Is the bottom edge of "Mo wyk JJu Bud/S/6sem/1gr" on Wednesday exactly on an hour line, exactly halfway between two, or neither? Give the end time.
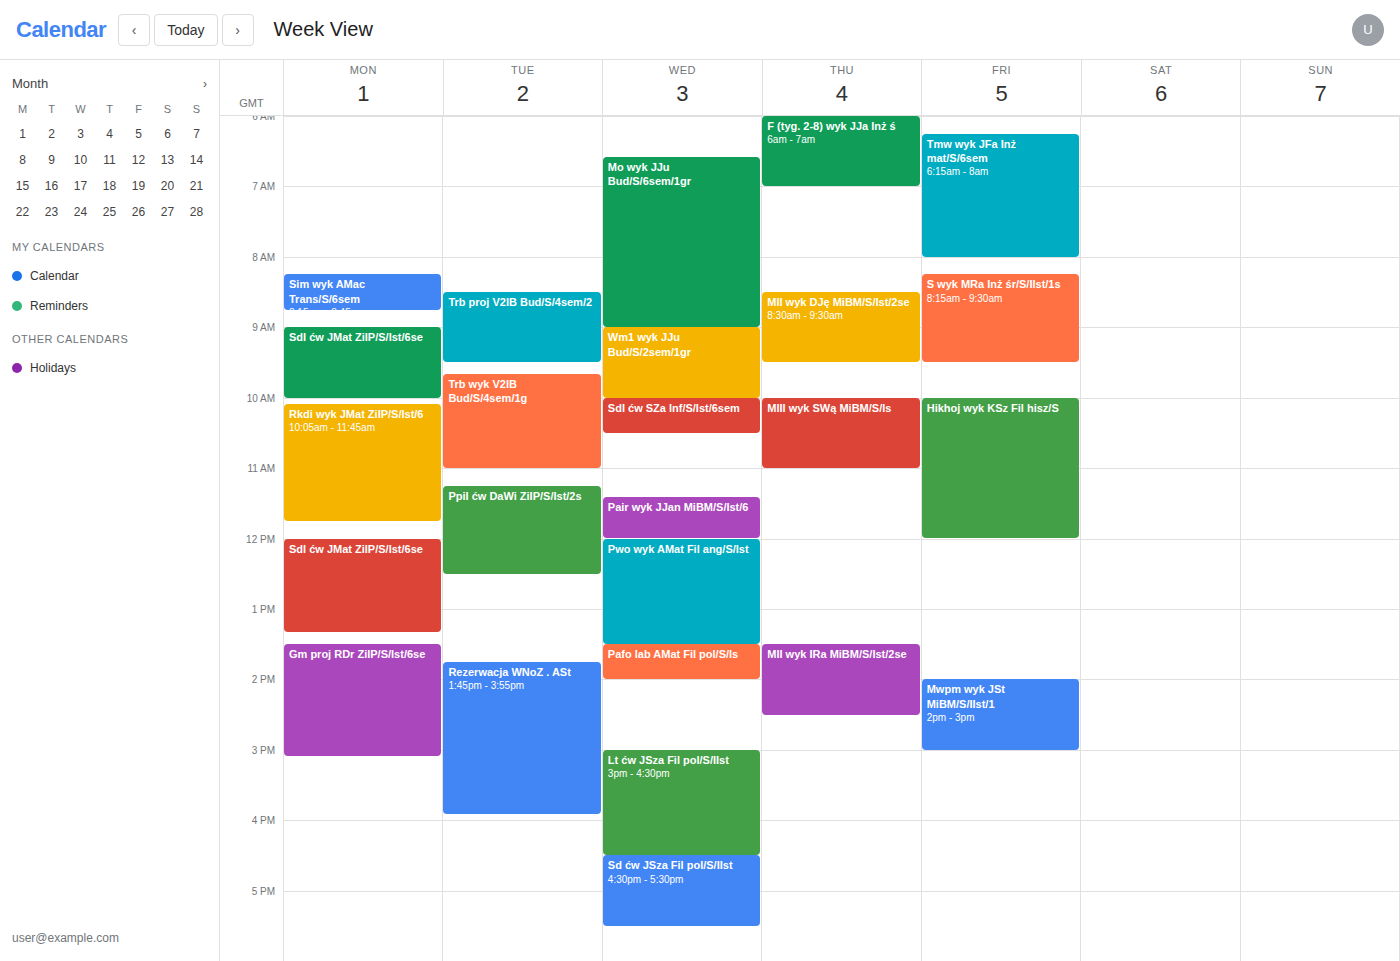
9:00 AM -- exactly on the 9 AM line.